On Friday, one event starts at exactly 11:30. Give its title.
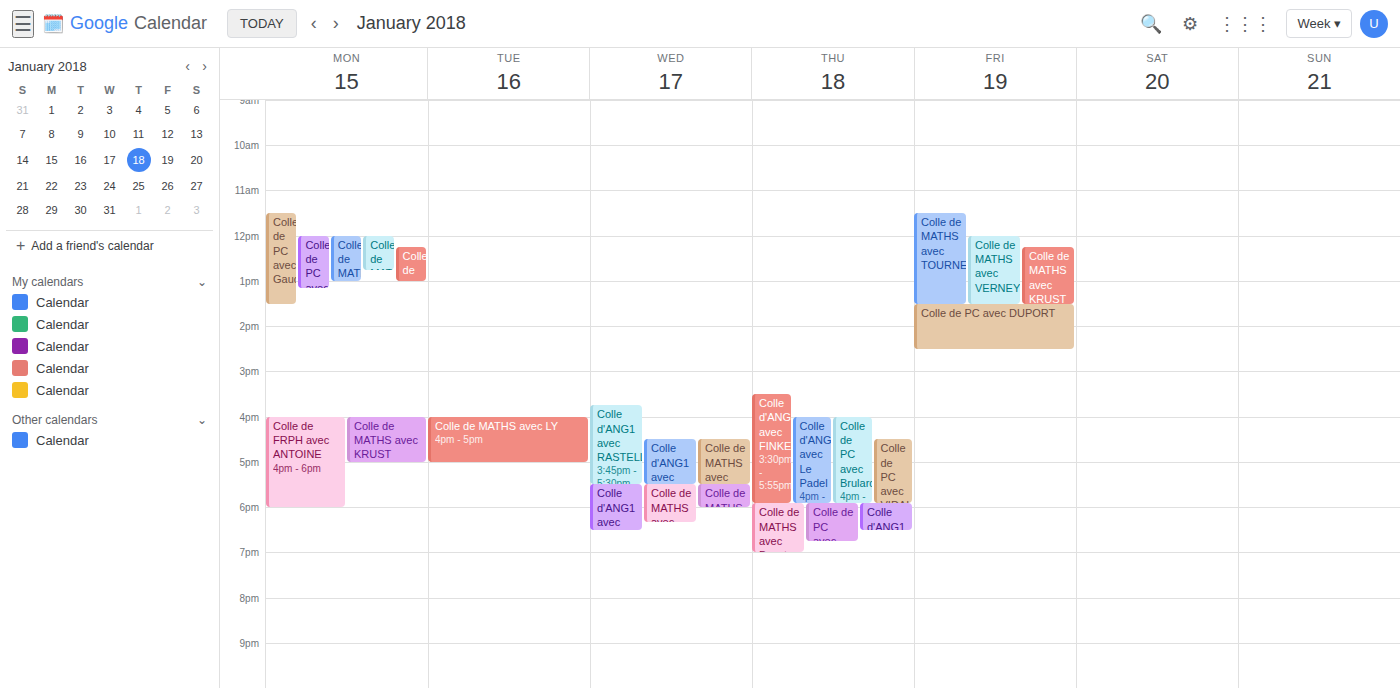
"Colle de MATHS avec TOURNE"